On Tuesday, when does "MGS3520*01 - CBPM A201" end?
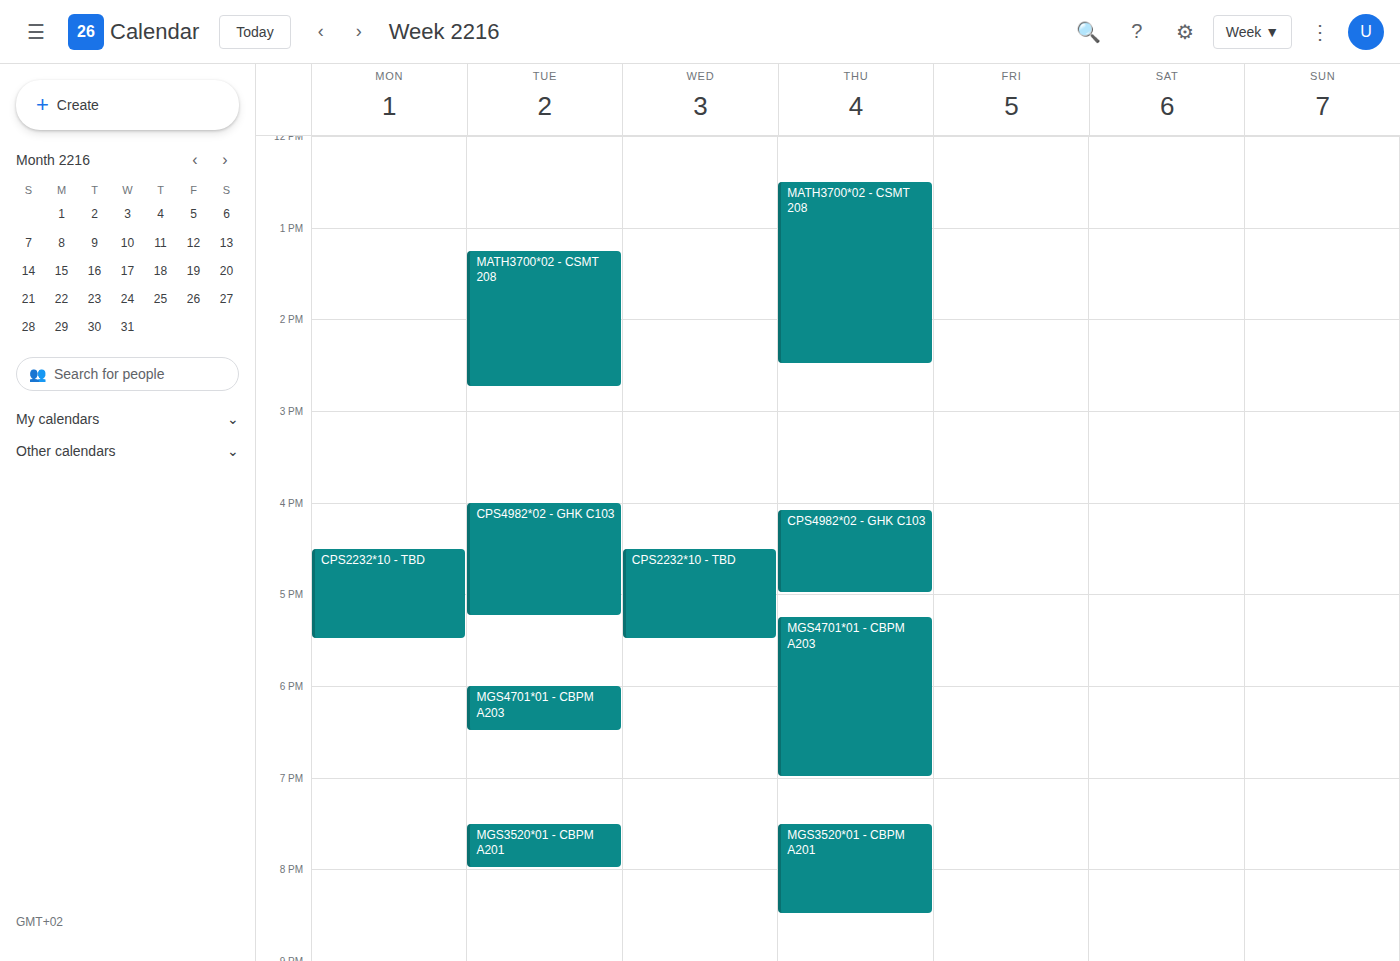
8:00 PM